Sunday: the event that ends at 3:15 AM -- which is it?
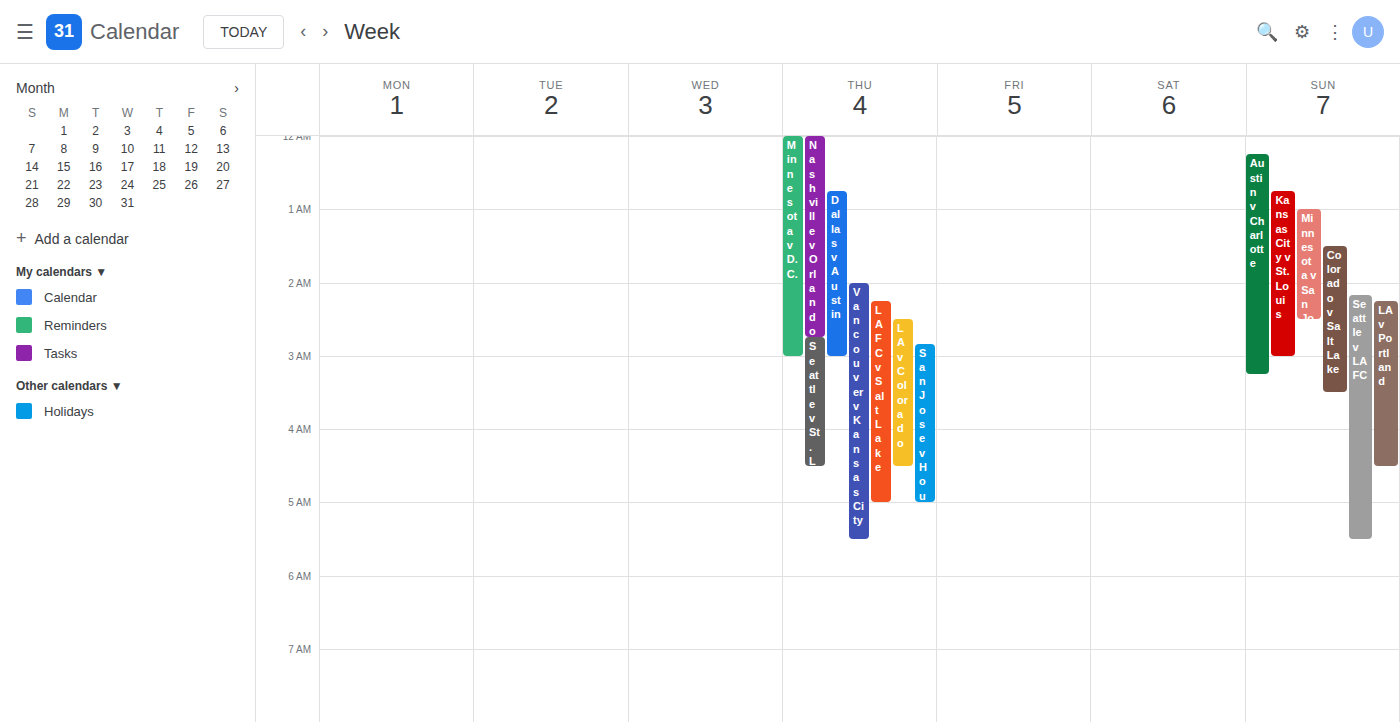
"Austin v Charlotte"